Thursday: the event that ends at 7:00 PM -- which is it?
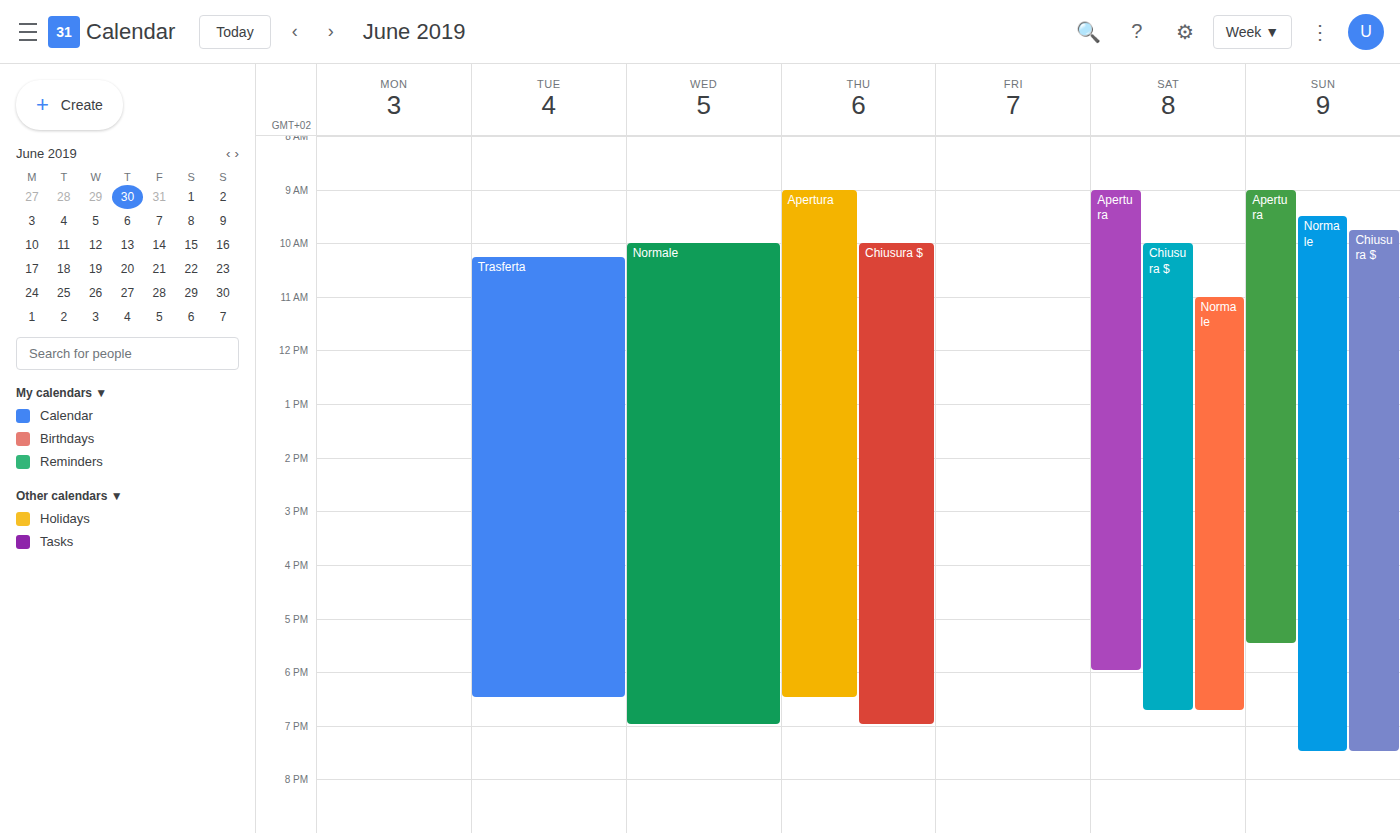
"Chiusura $"